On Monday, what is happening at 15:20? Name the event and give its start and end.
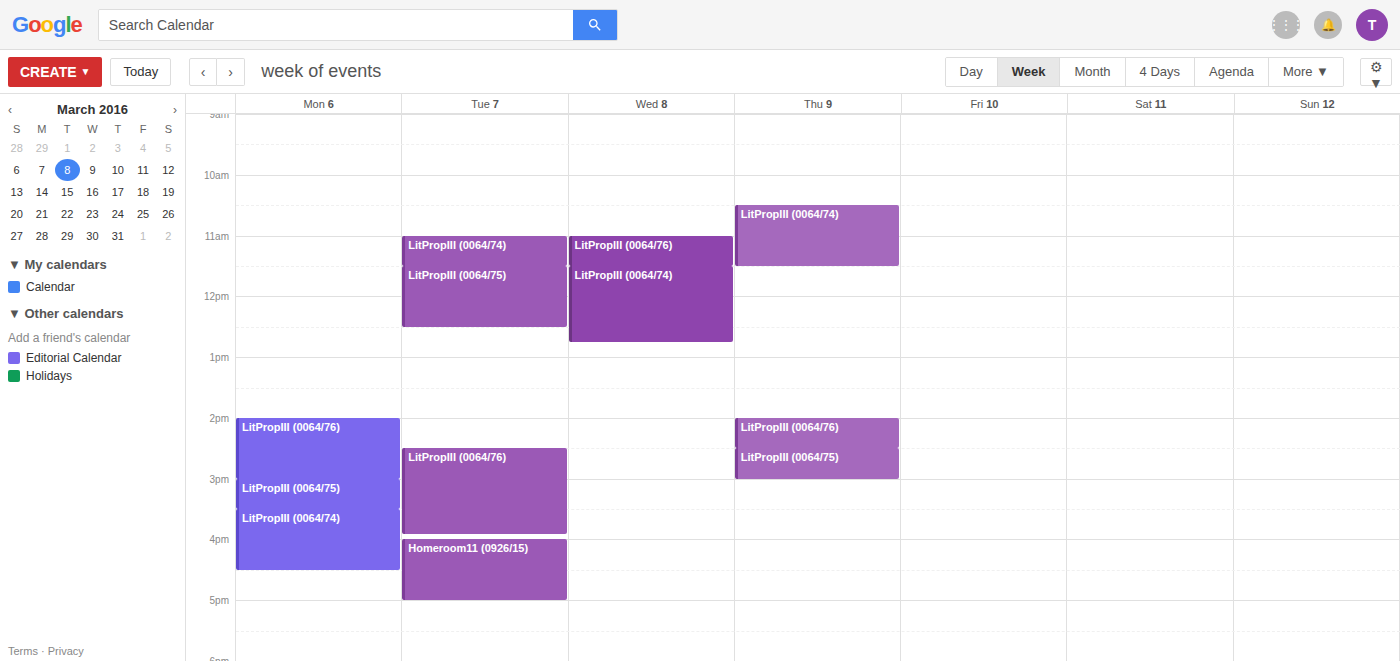
"LitPropIII (0064/75)", 15:00 to 15:30